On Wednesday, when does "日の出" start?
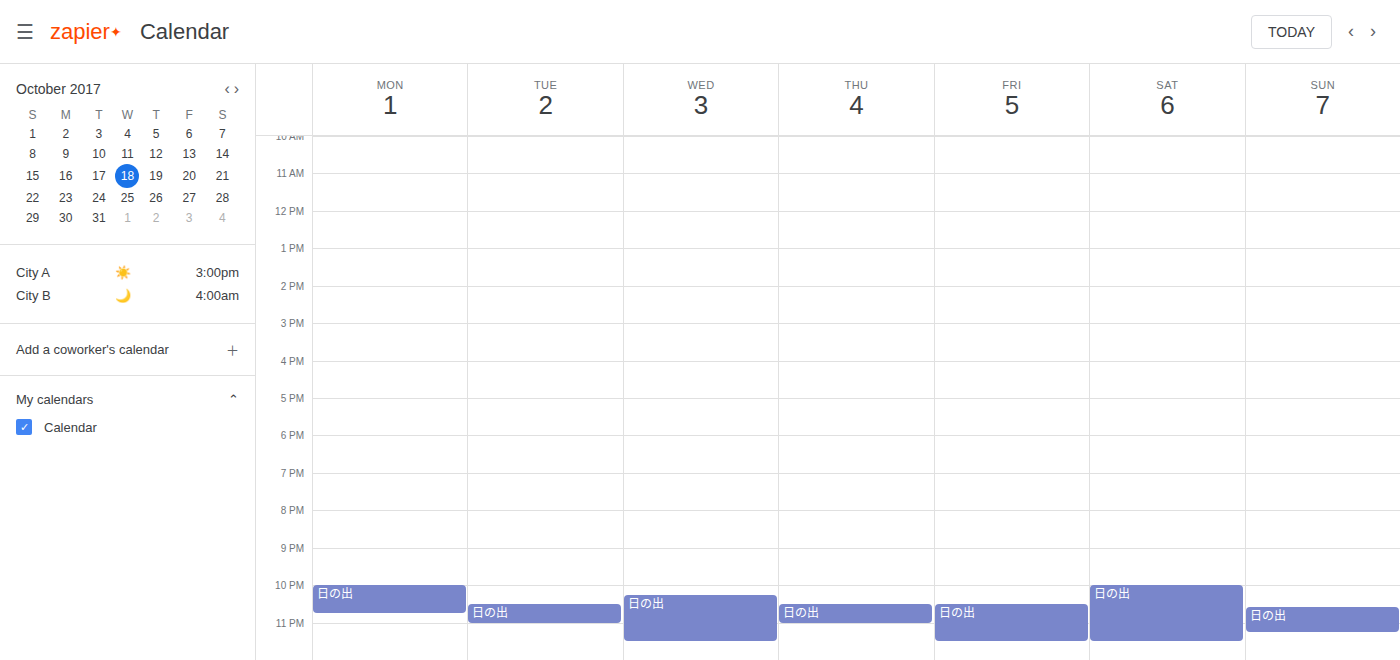
10:15 PM